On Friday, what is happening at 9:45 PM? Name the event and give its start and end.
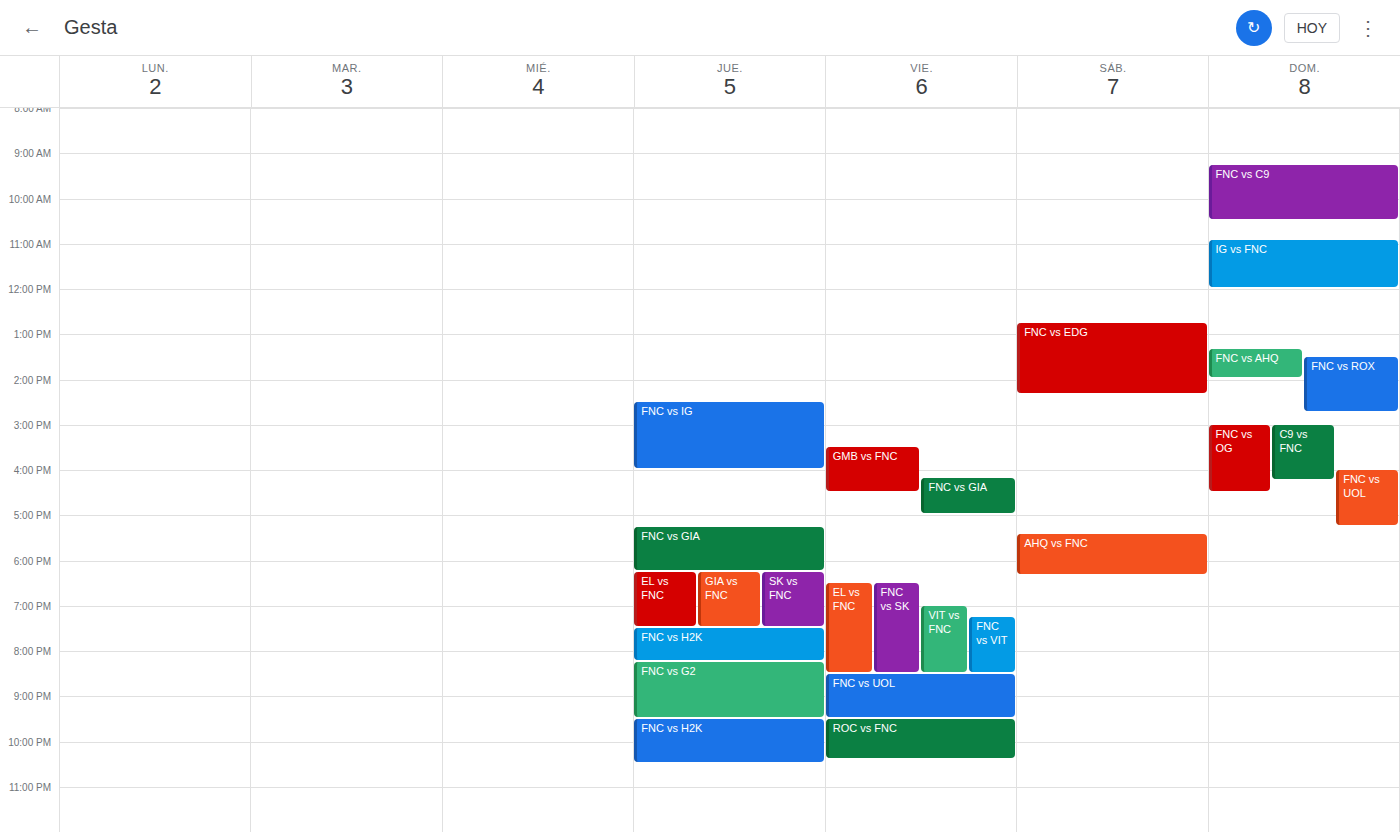
"ROC vs FNC", 9:30 PM to 10:25 PM